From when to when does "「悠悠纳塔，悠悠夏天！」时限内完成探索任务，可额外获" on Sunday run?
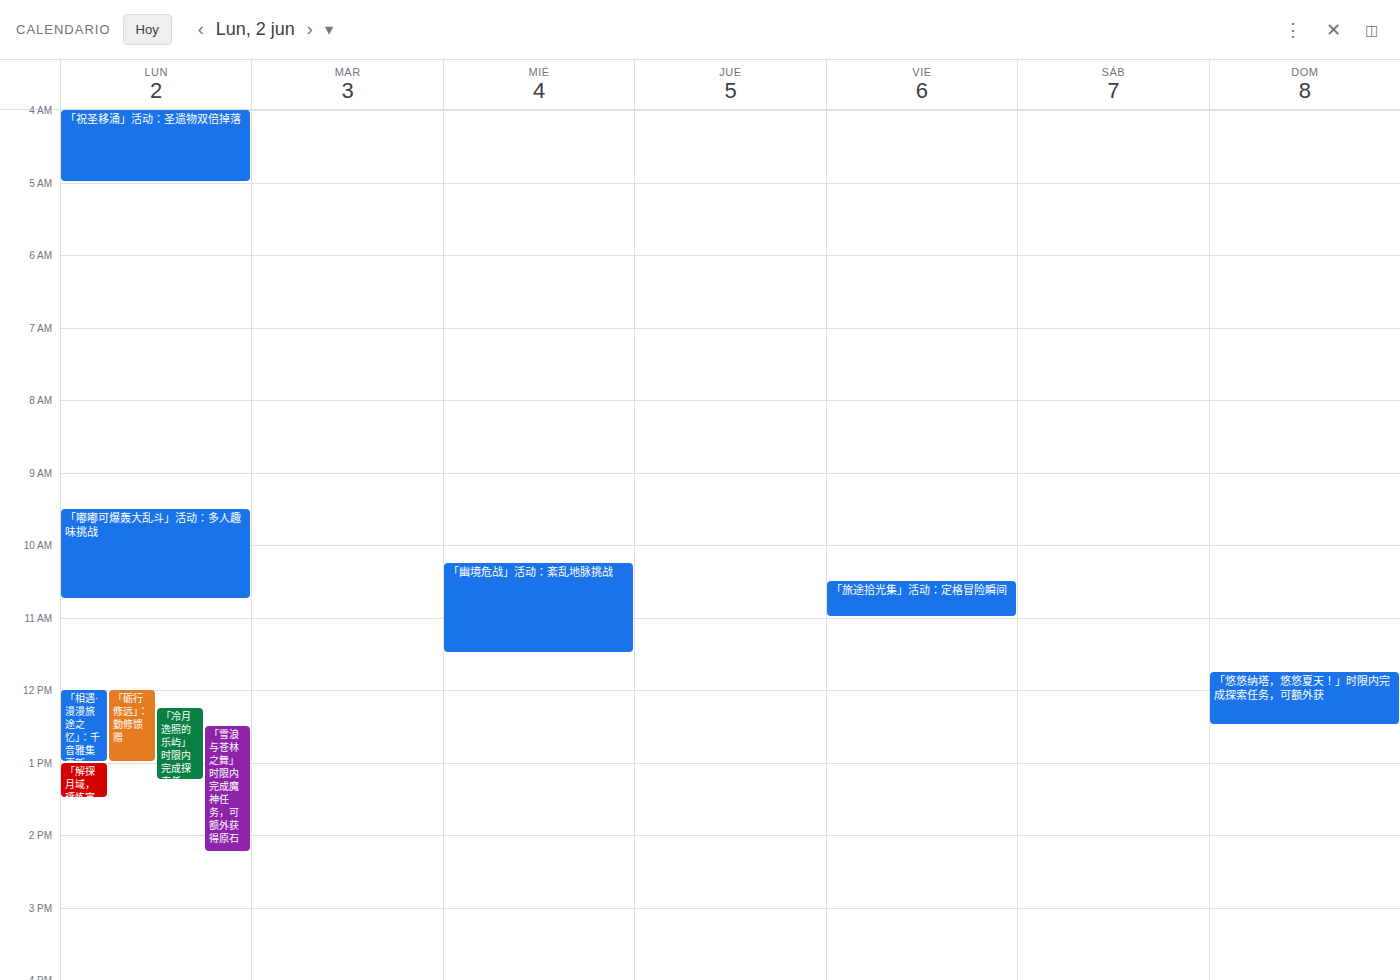
11:45 AM to 12:30 PM